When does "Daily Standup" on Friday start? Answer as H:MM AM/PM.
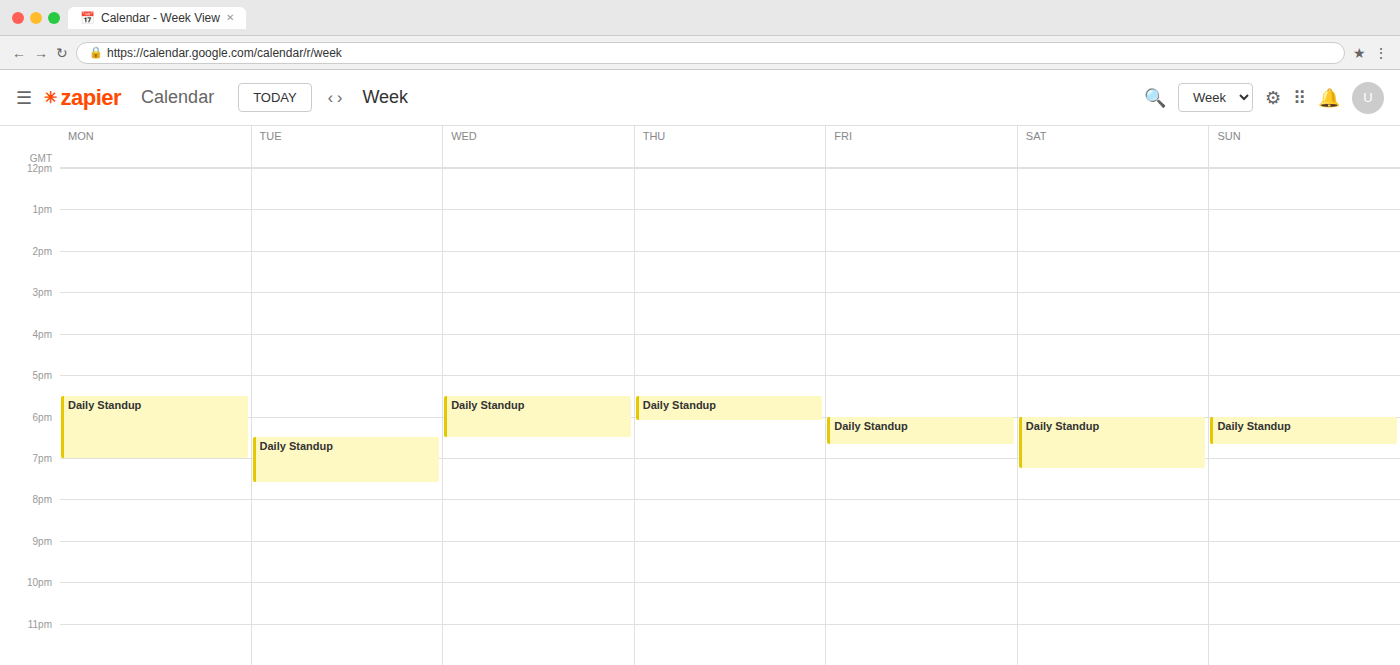
6:00 PM